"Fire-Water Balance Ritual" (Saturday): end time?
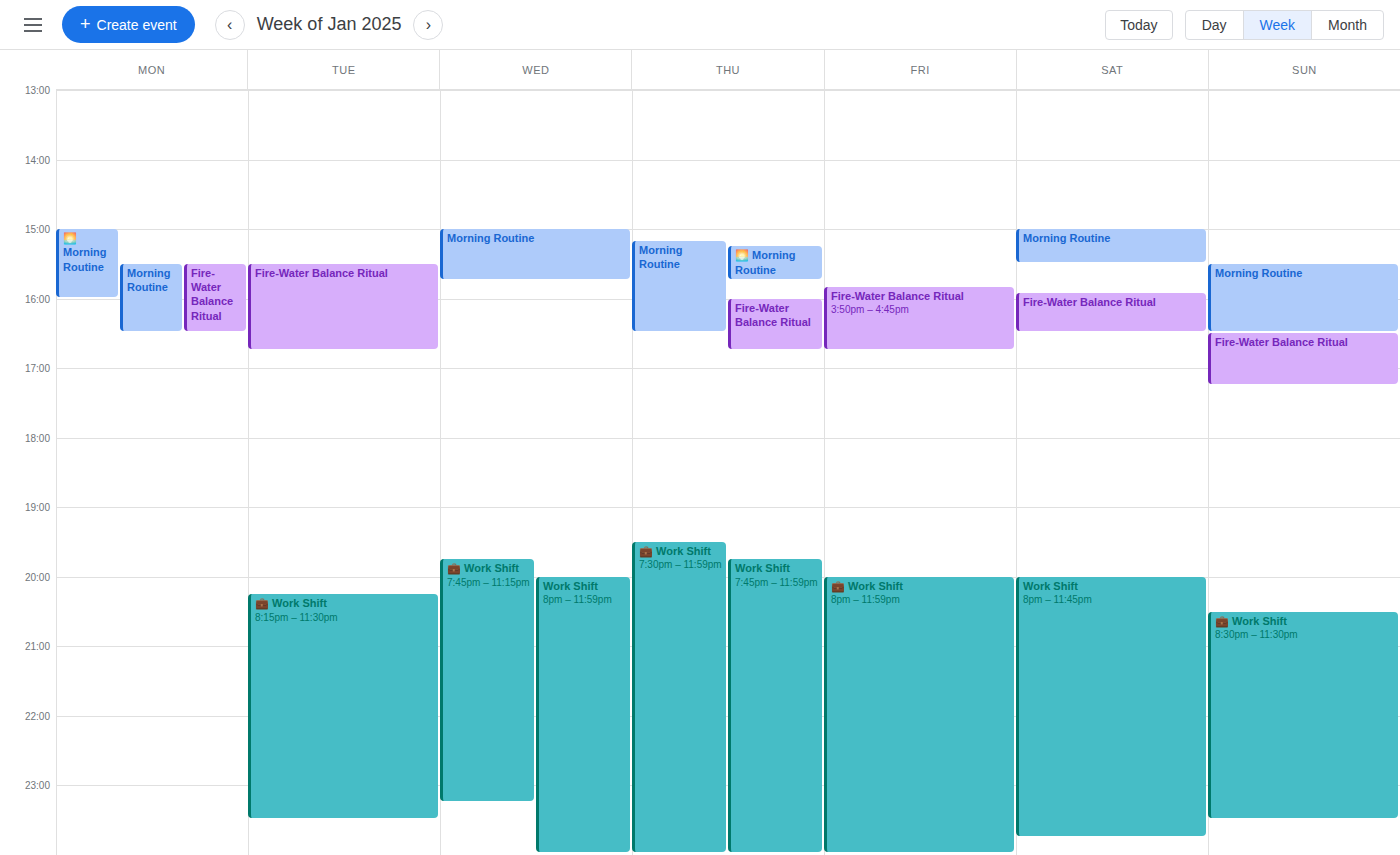
16:30